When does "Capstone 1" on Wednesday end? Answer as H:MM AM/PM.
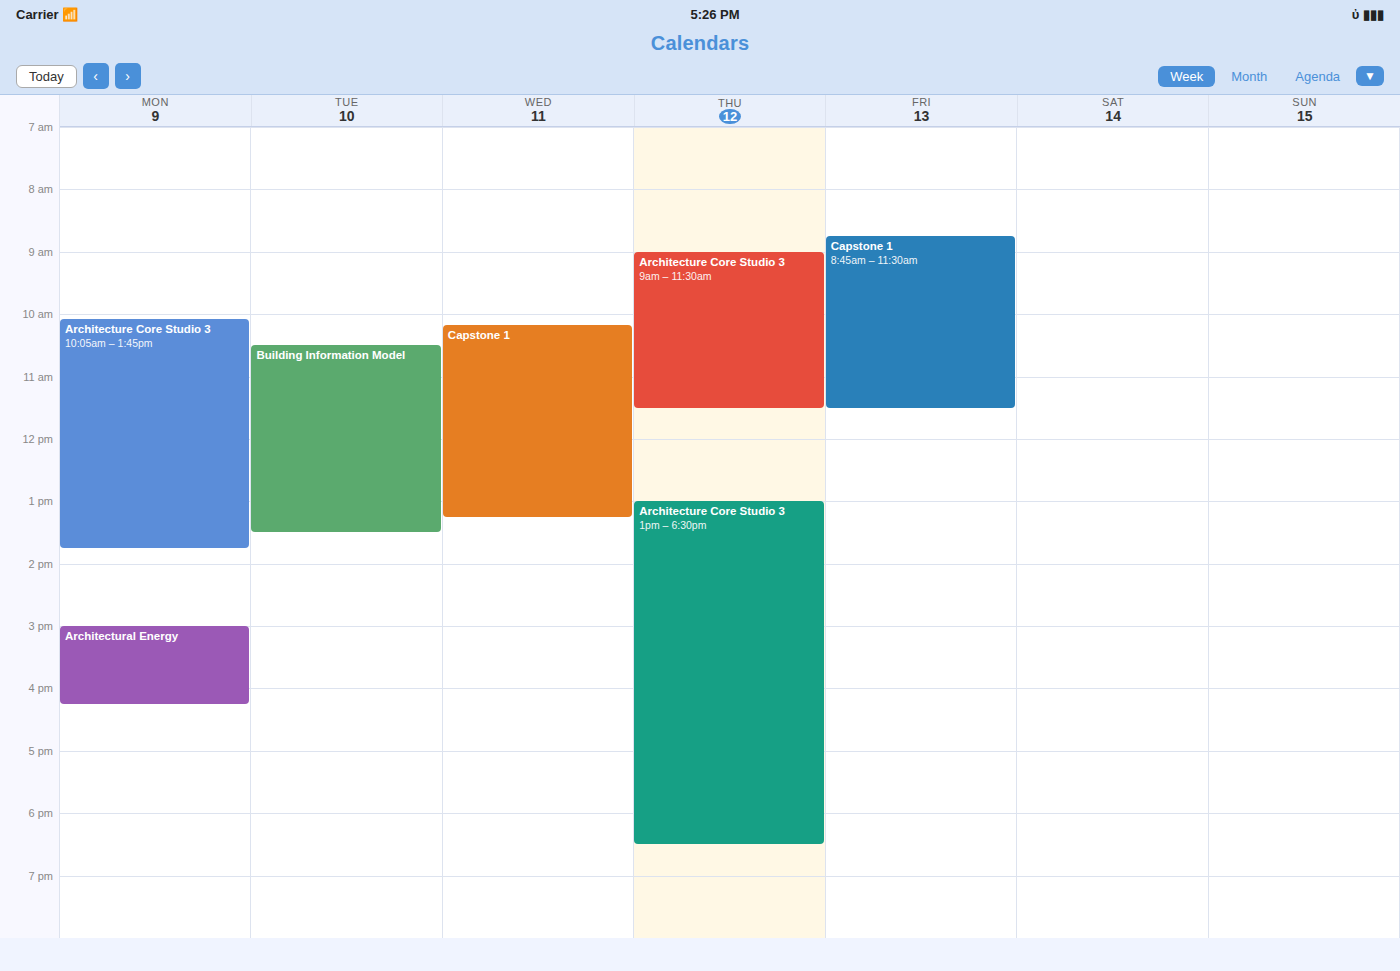
1:15 PM